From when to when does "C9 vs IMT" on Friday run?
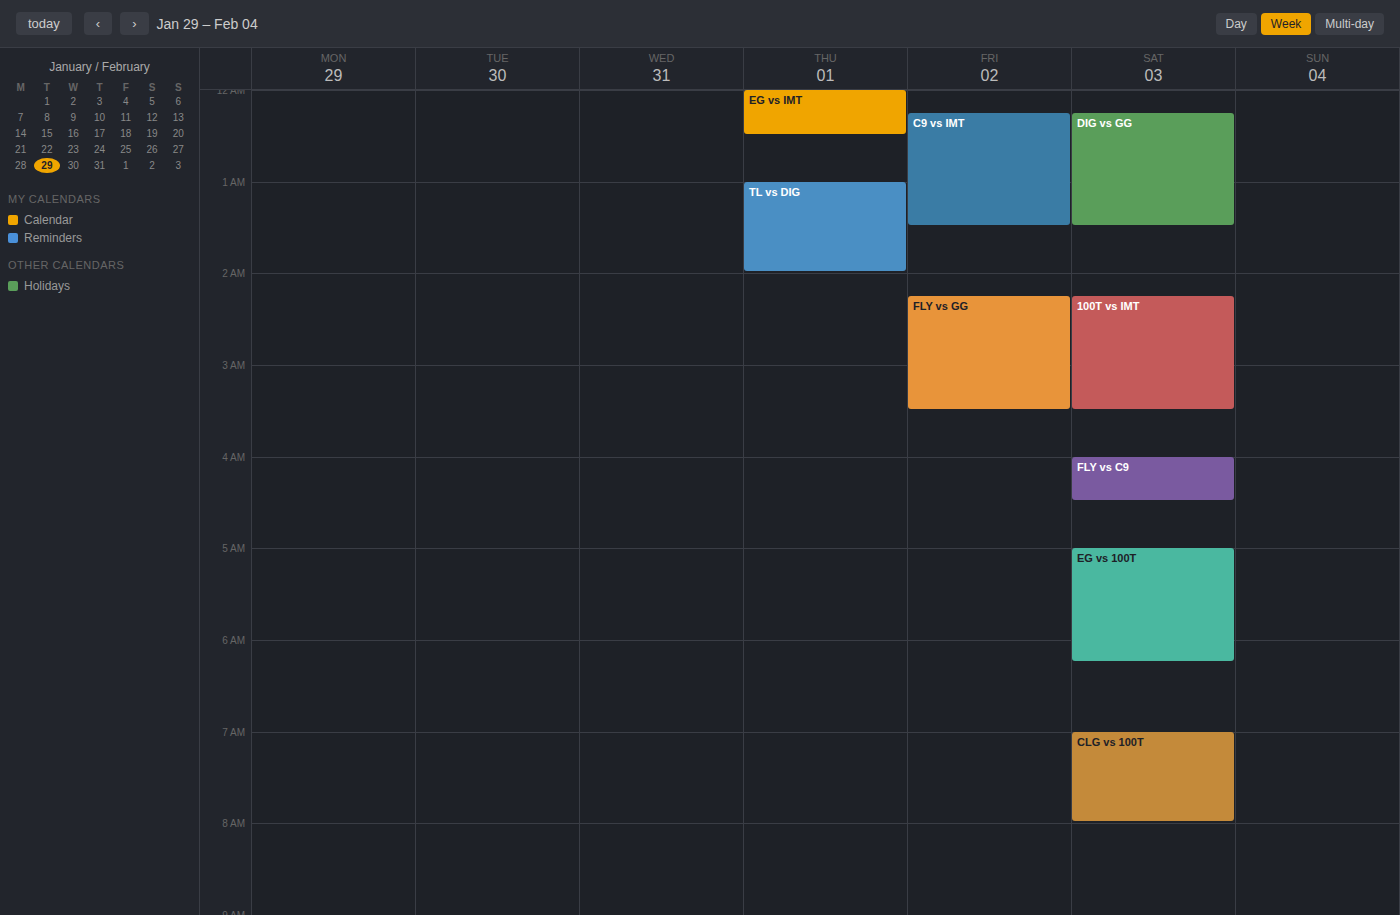
12:15 AM to 1:30 AM